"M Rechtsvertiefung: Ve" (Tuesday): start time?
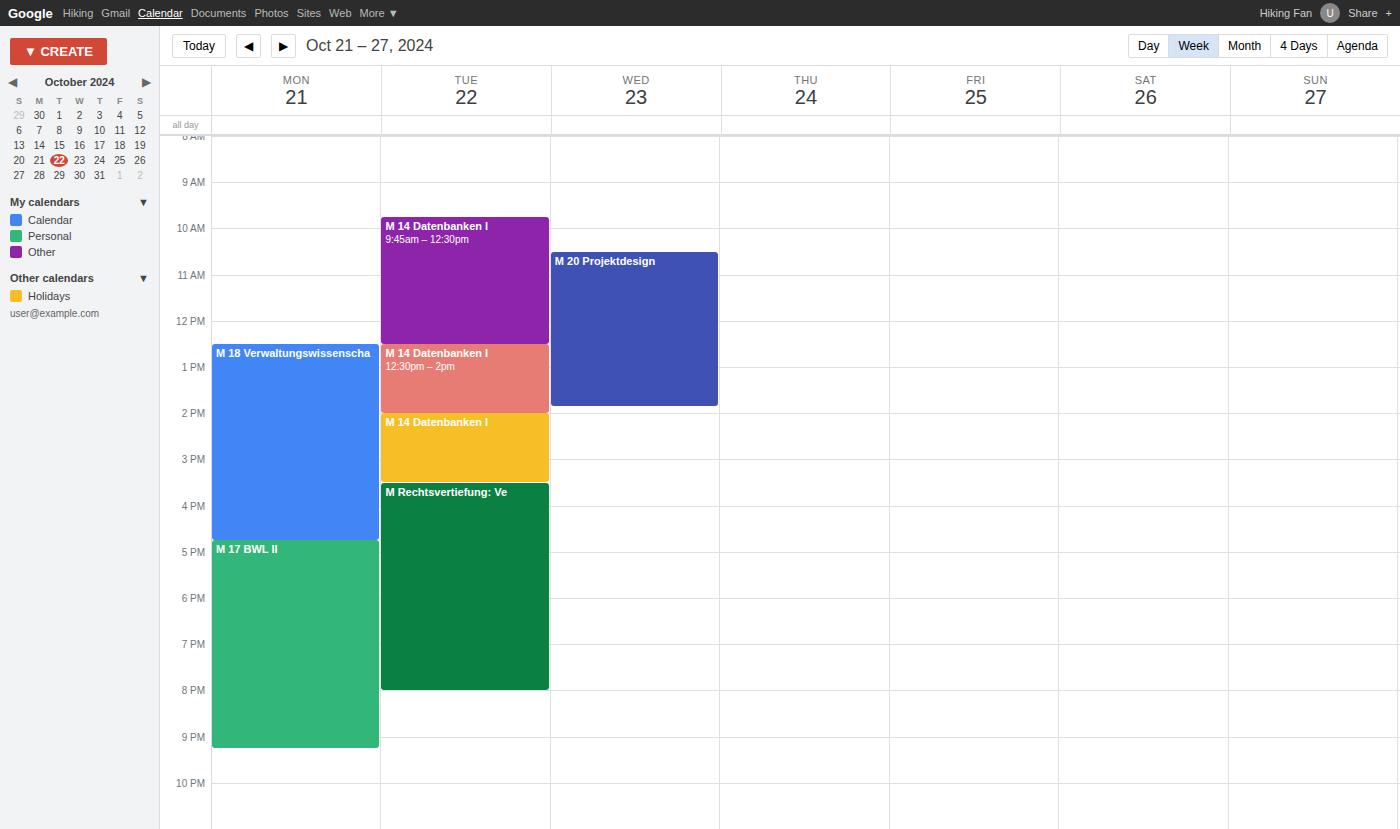
15:30